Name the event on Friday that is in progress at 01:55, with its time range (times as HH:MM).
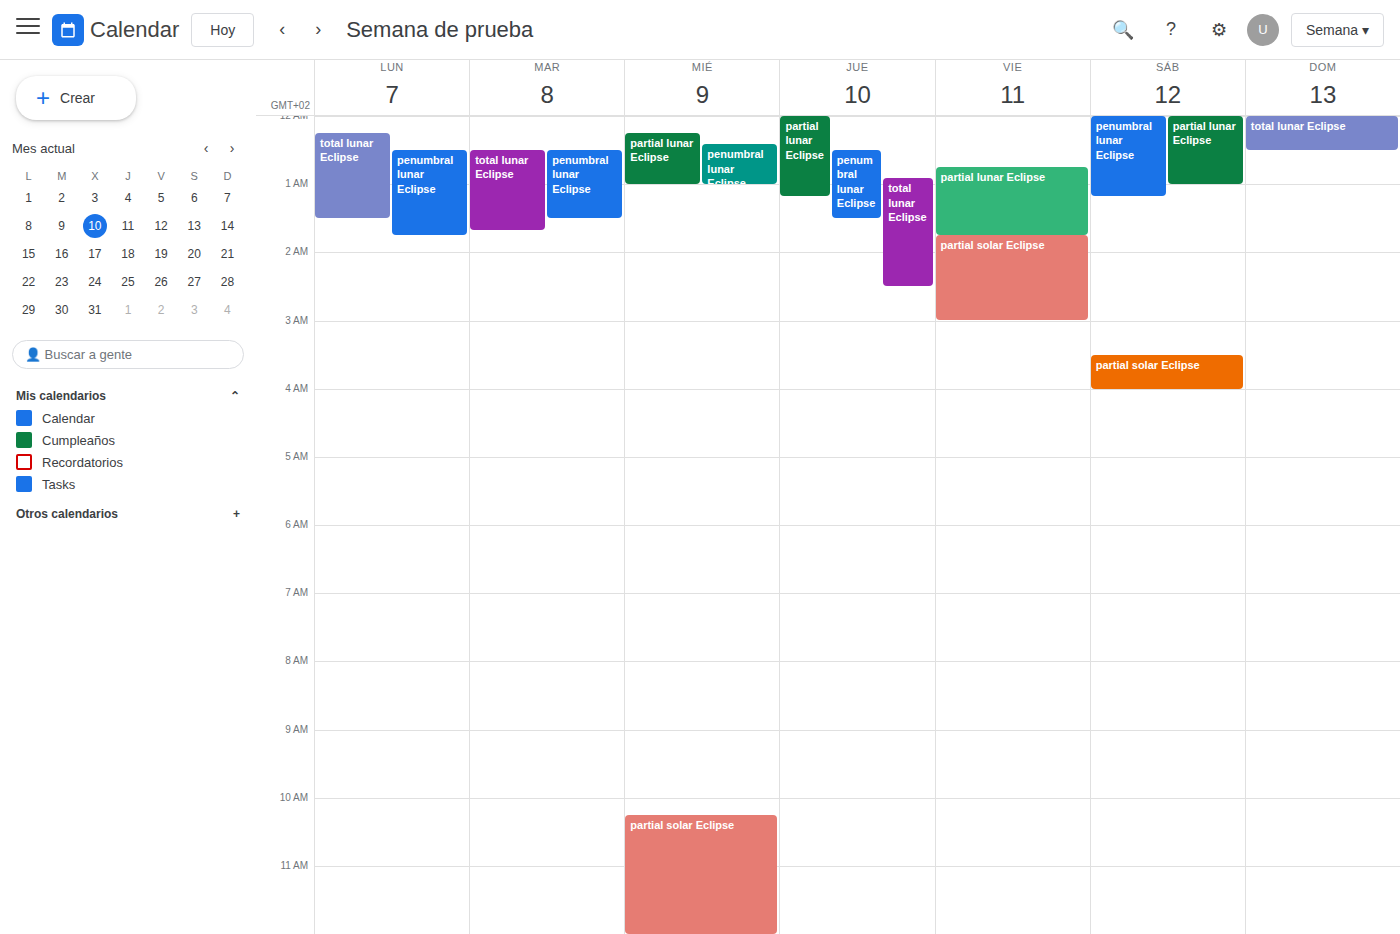
"partial solar Eclipse", 01:45 to 03:00